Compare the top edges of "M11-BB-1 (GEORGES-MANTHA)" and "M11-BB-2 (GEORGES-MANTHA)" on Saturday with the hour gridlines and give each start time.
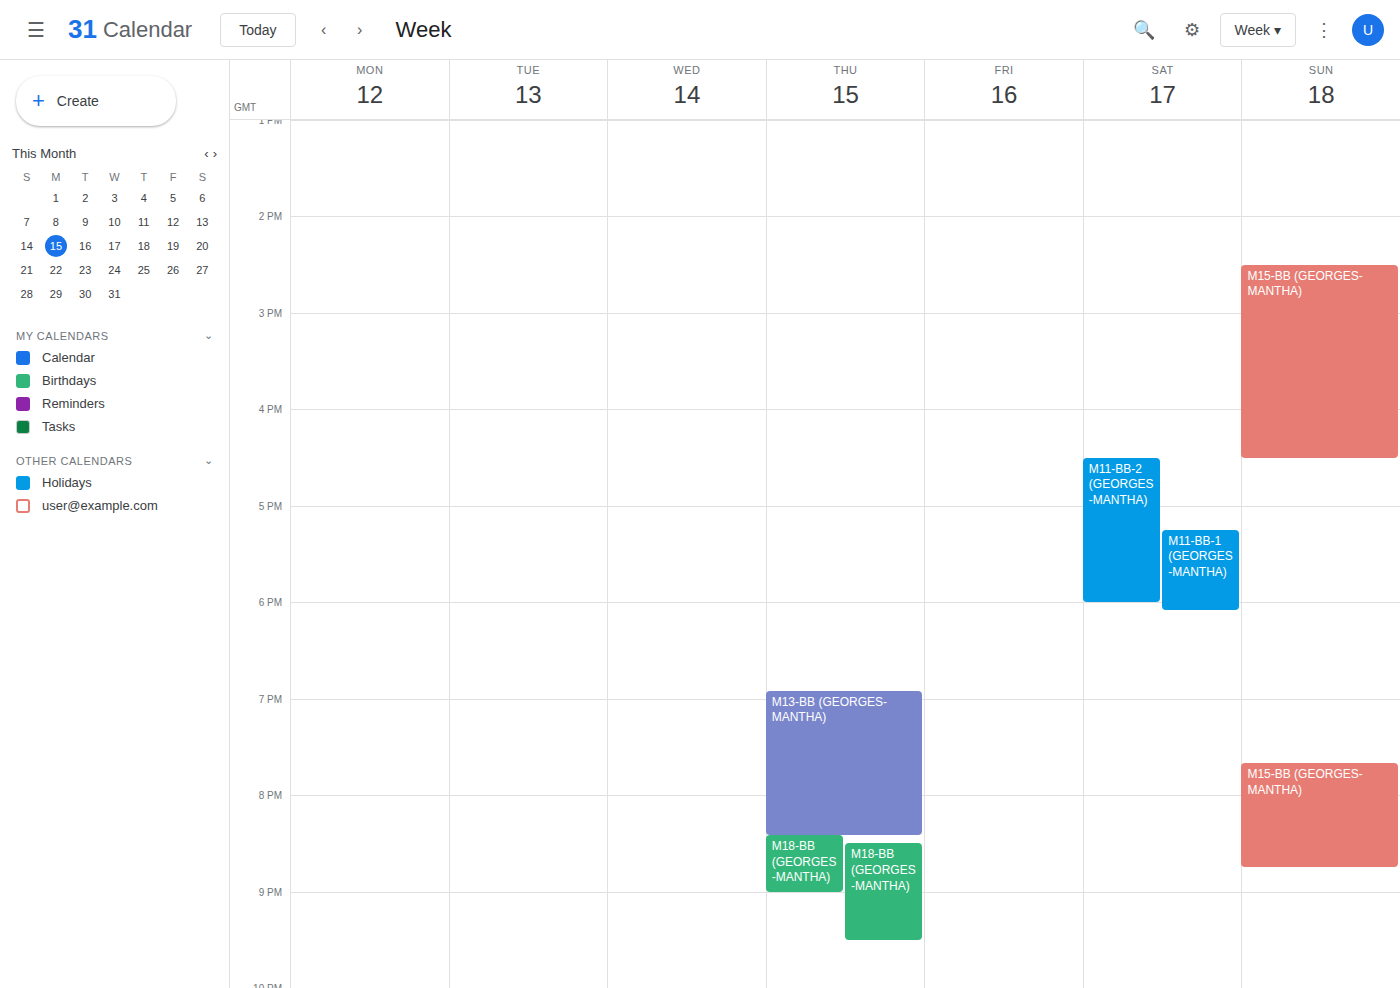
"M11-BB-1 (GEORGES-MANTHA)": 17:15, neither: a quarter of the way from the 17:00 line to the 18:00 line. "M11-BB-2 (GEORGES-MANTHA)": 16:30, halfway between the 16:00 and 17:00 lines.